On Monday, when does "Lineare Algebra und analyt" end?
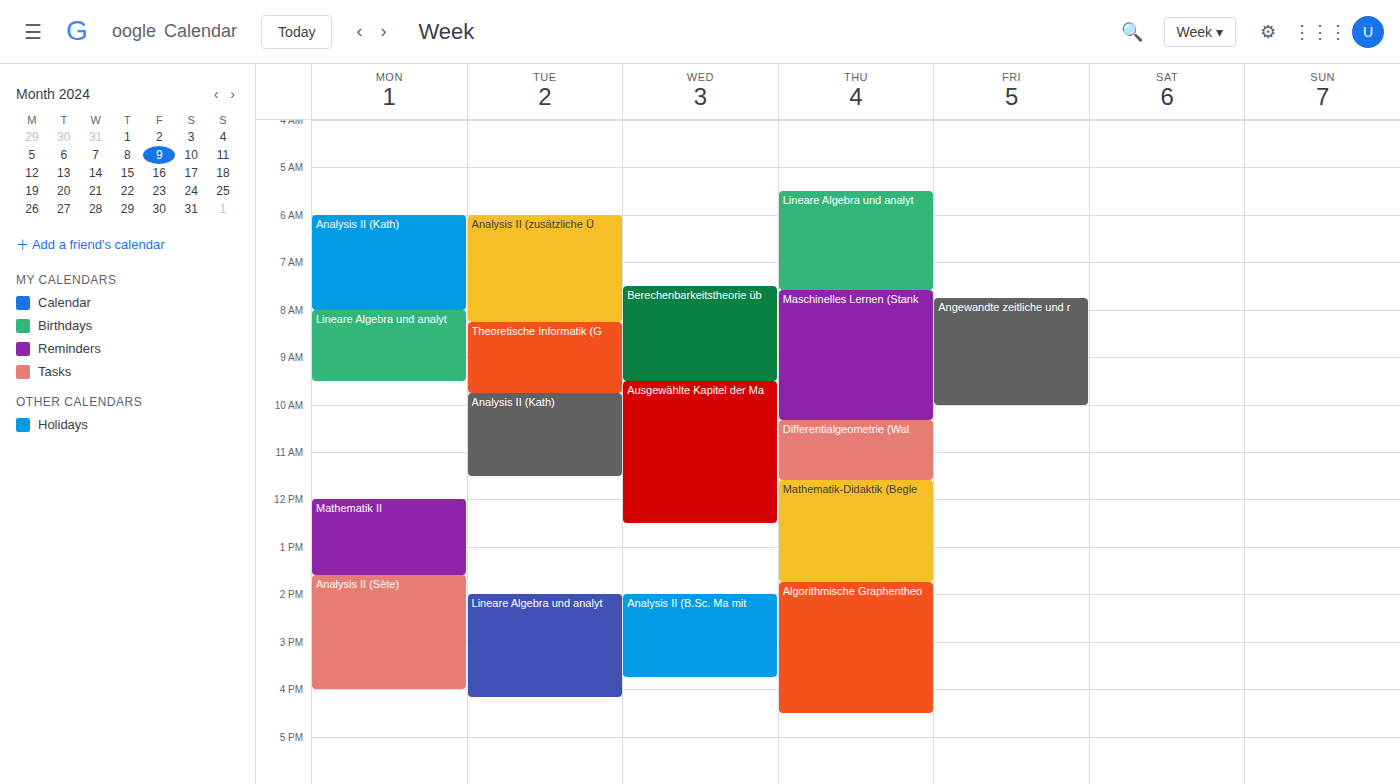
9:30 AM